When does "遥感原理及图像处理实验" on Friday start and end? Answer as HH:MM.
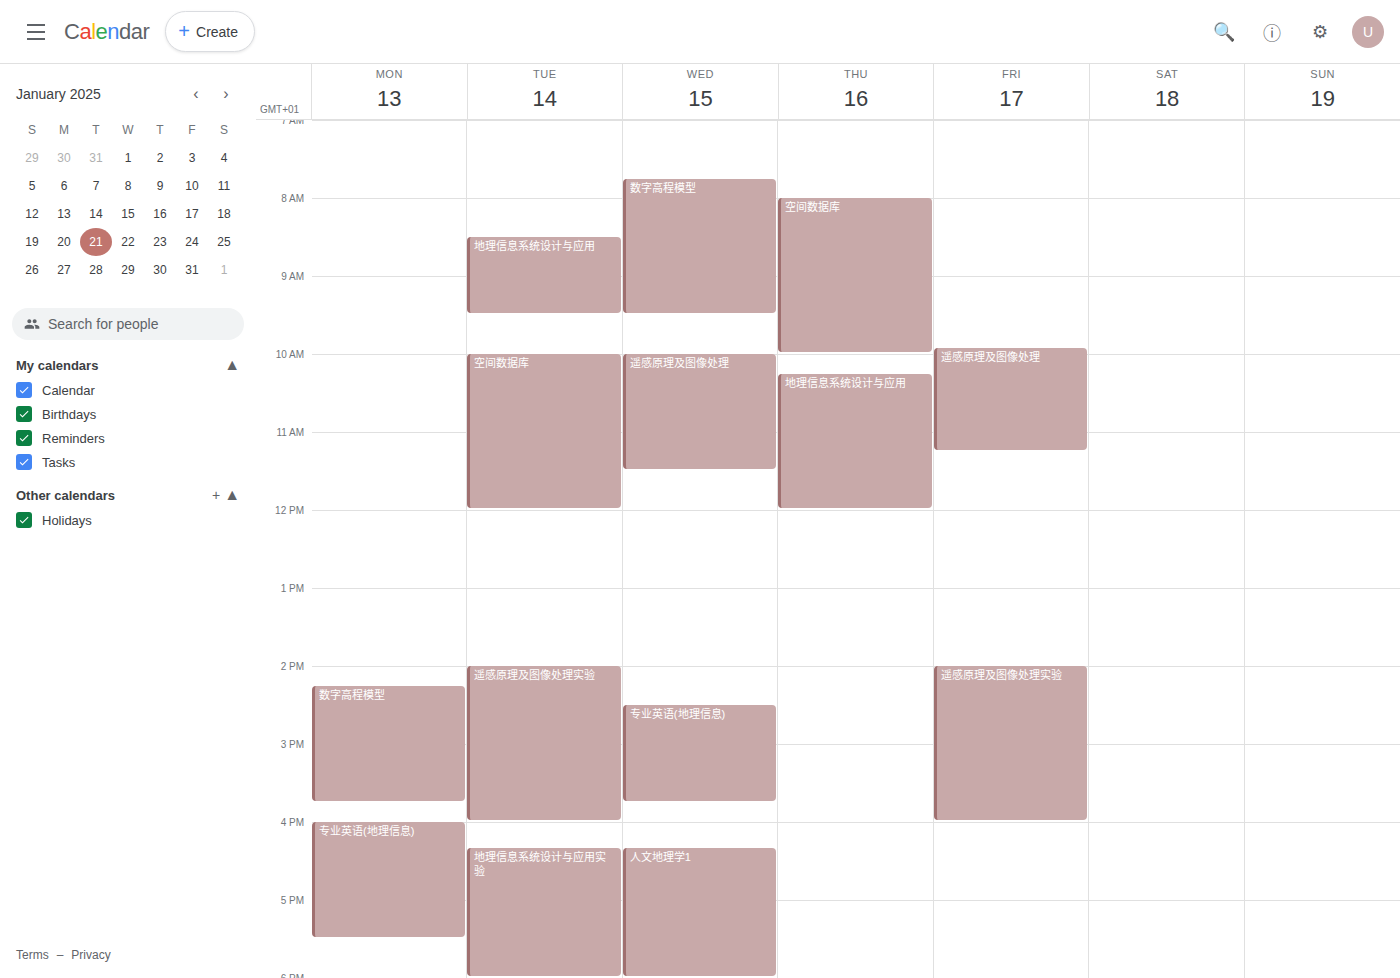
14:00 to 16:00